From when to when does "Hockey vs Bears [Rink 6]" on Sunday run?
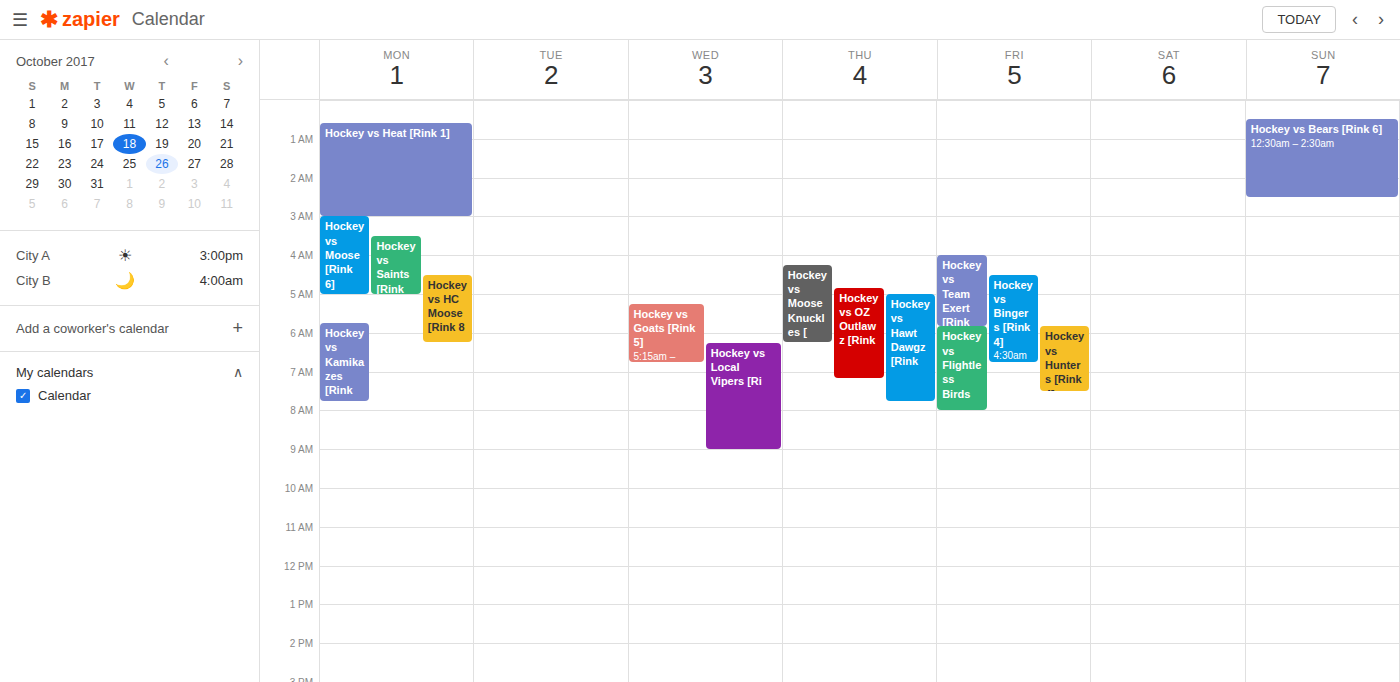
12:30 AM to 2:30 AM